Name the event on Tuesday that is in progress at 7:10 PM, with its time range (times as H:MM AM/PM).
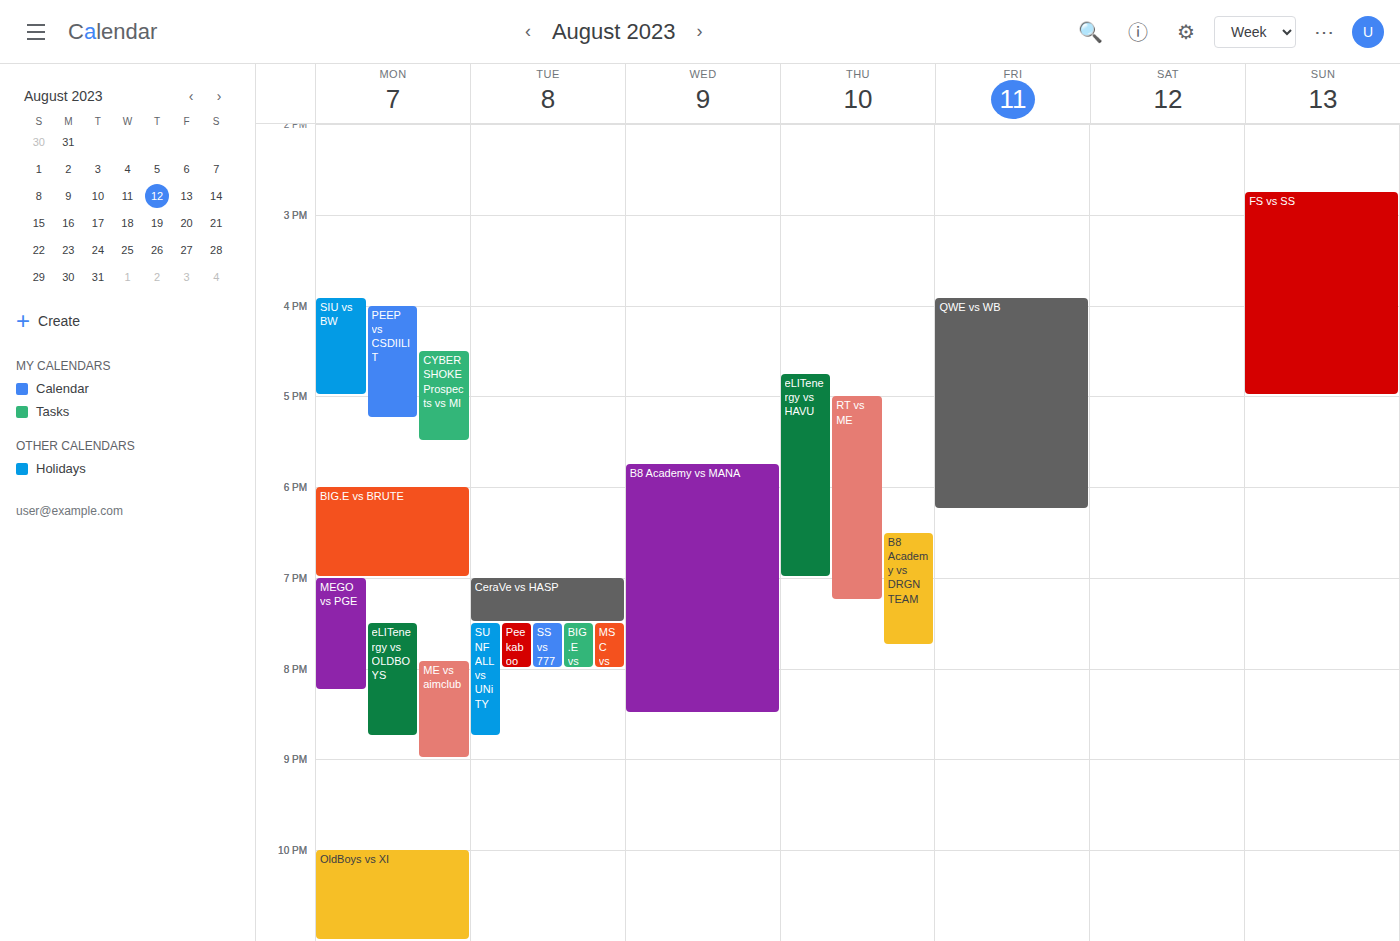
"CeraVe vs HASP", 7:00 PM to 7:30 PM